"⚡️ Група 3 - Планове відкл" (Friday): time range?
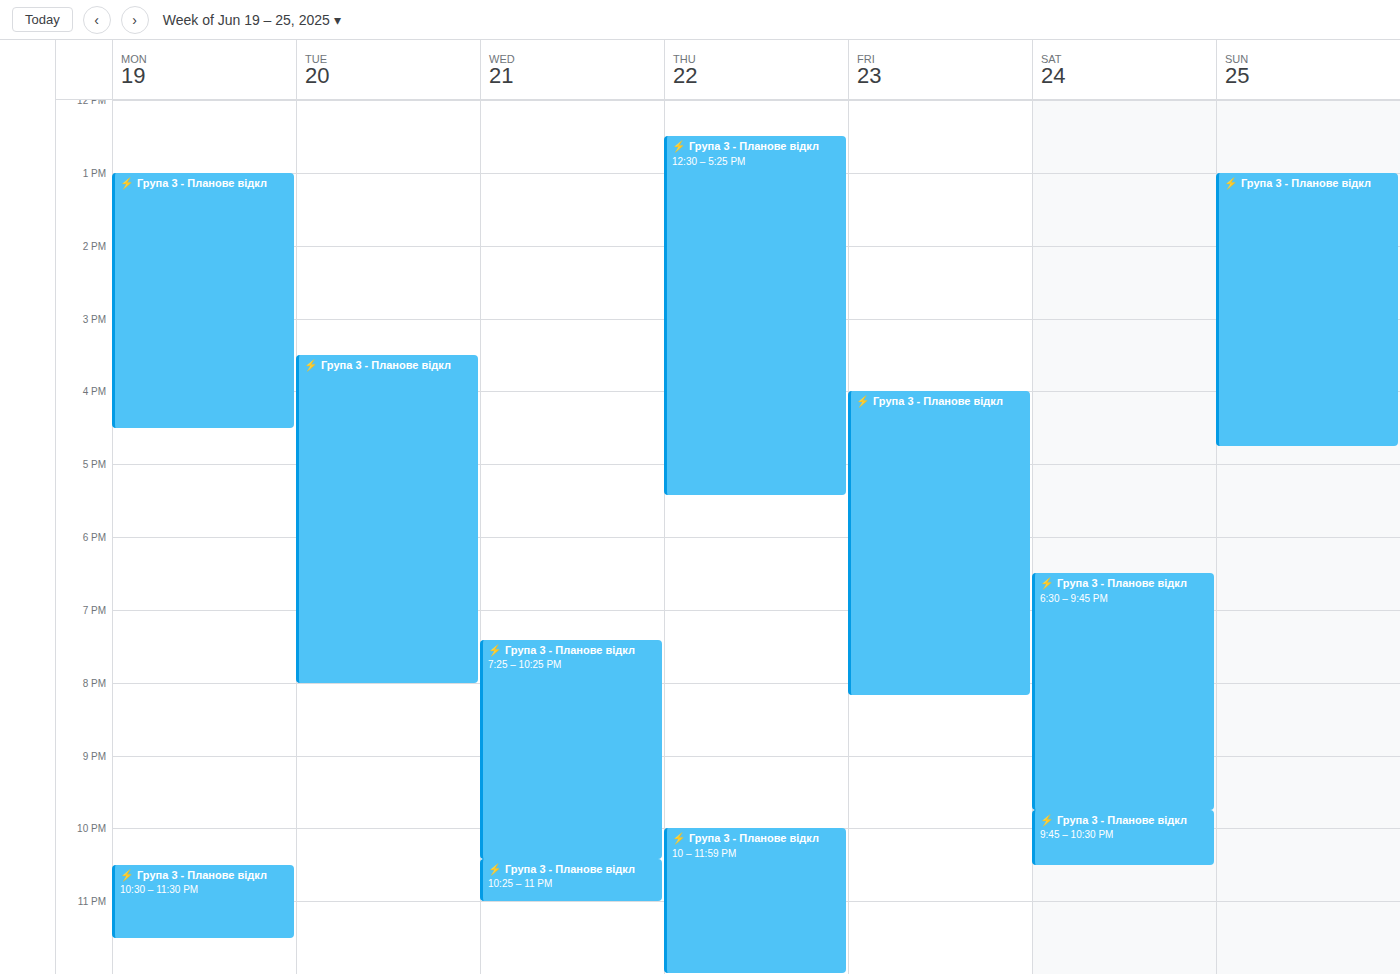
4:00 PM to 8:10 PM